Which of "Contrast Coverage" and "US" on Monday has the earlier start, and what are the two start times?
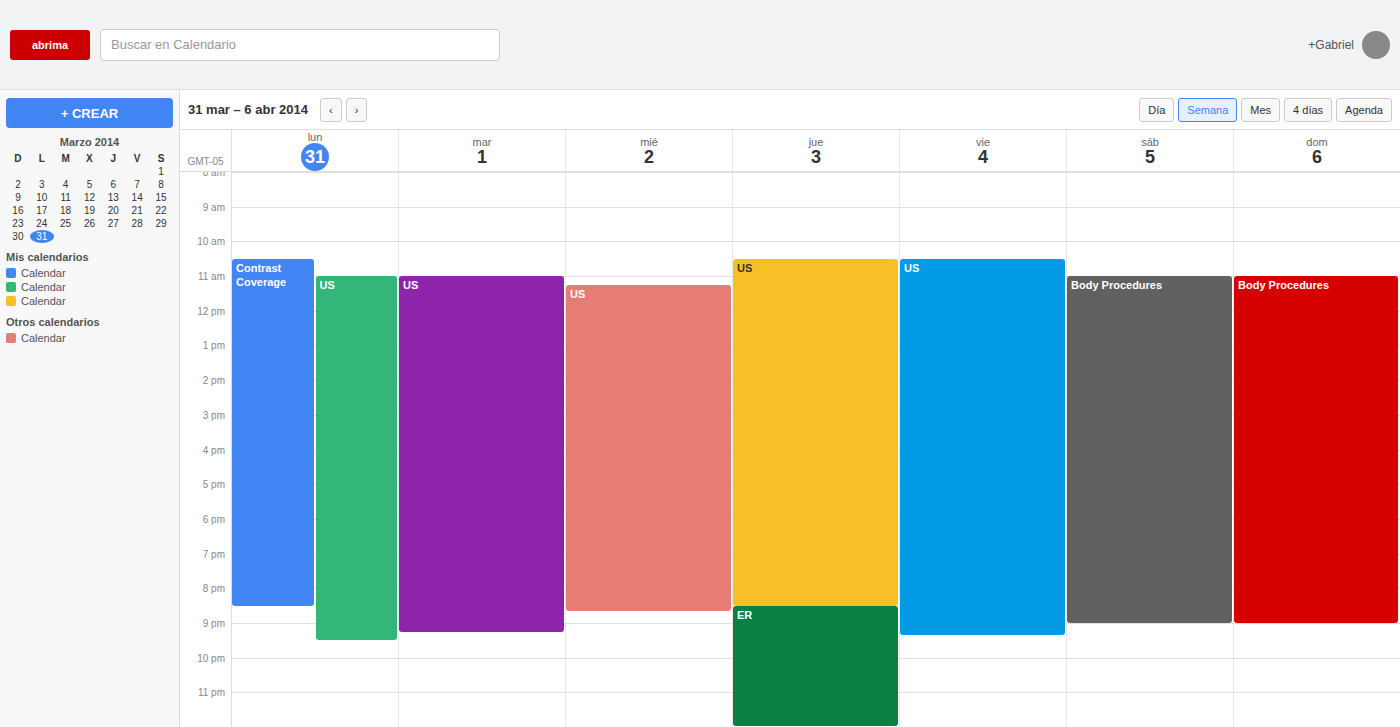
"Contrast Coverage" 10:30 AM; "US" 11:00 AM.